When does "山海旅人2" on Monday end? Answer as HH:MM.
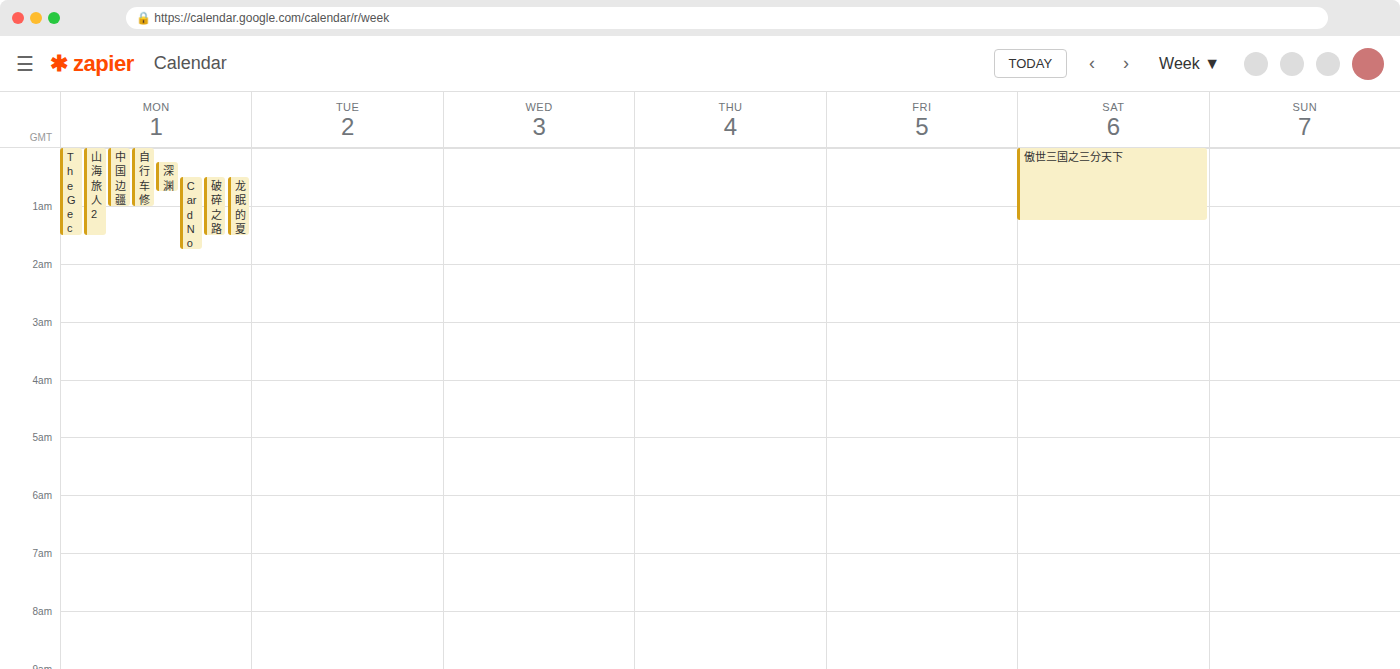
01:30